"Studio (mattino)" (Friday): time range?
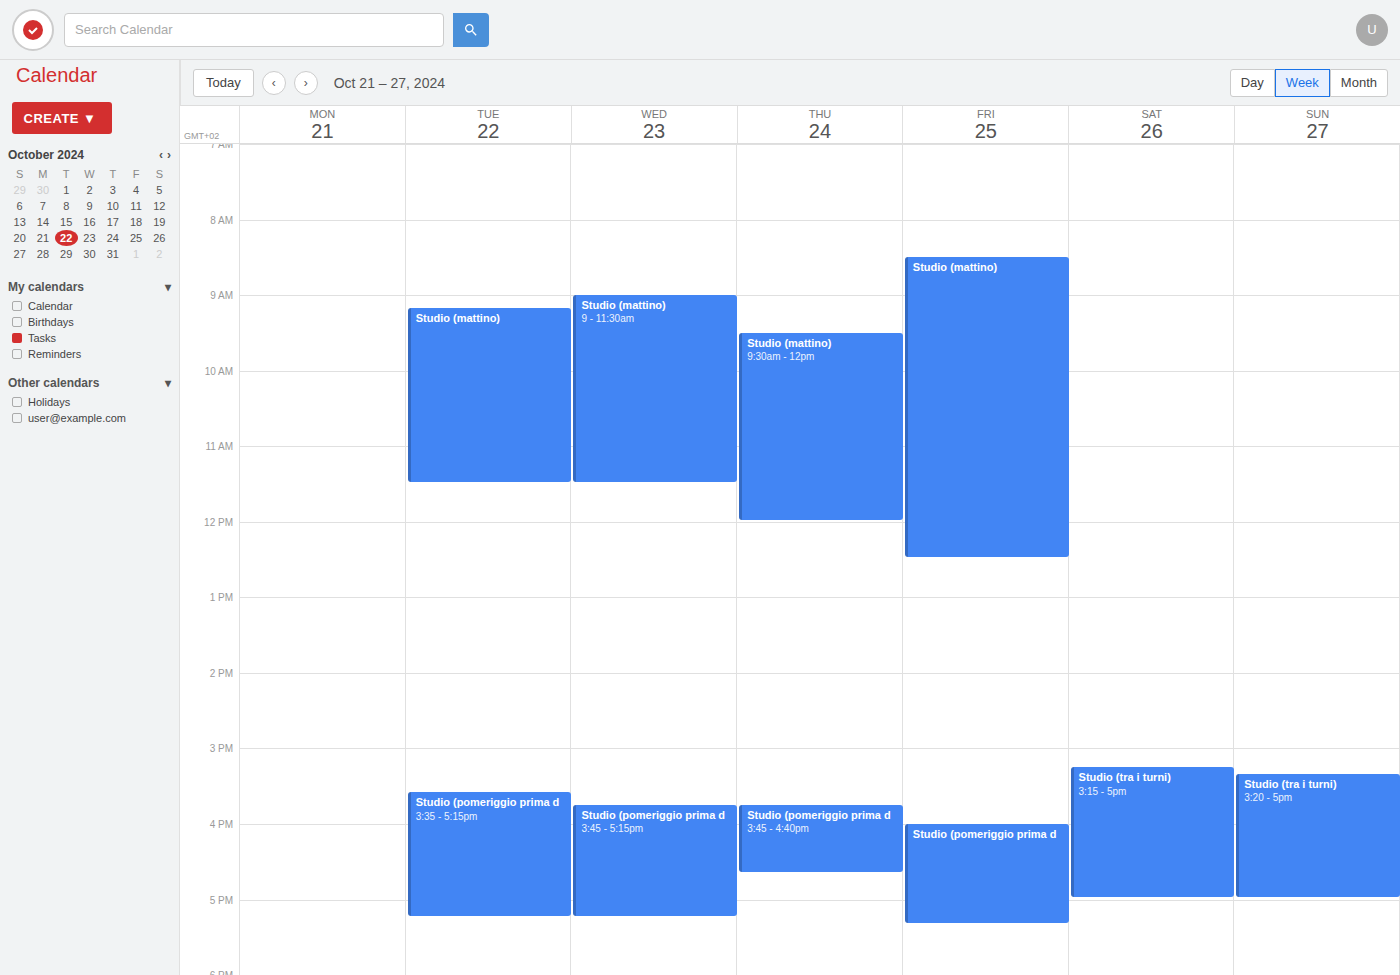
8:30 AM to 12:30 PM